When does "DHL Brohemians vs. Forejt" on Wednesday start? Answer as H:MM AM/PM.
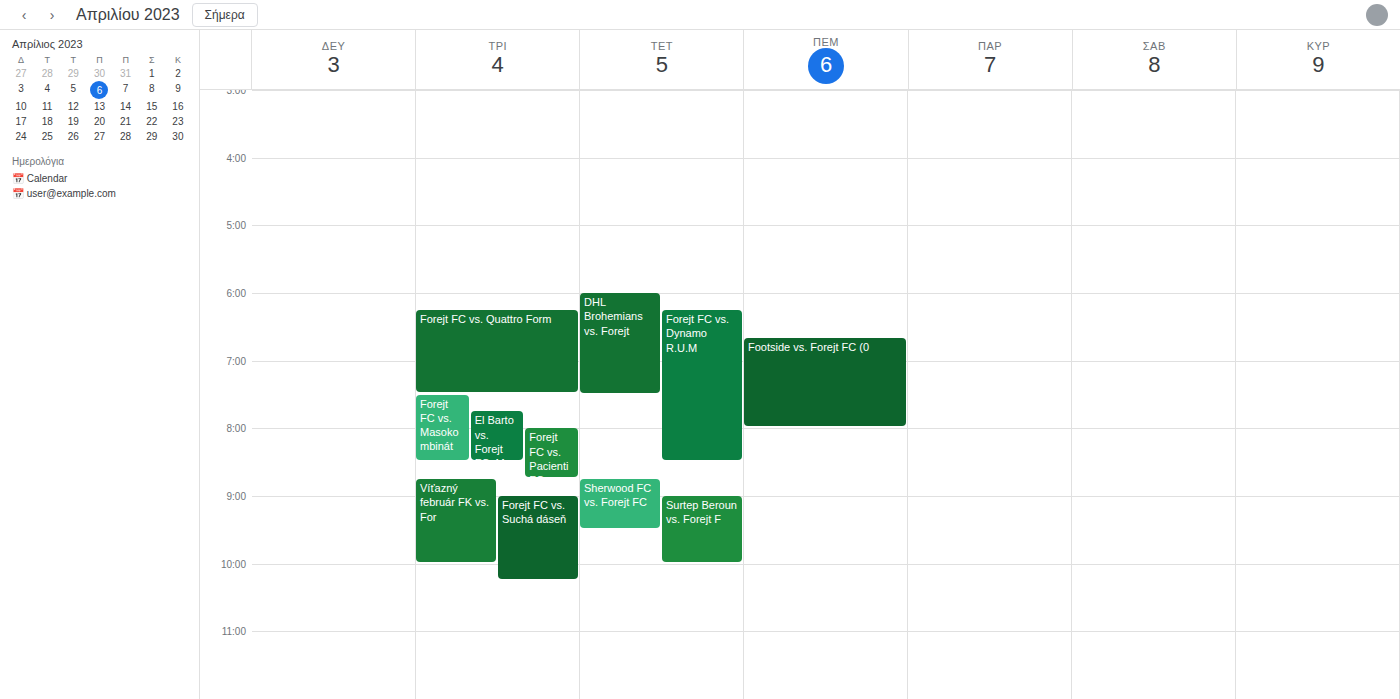
6:00 PM